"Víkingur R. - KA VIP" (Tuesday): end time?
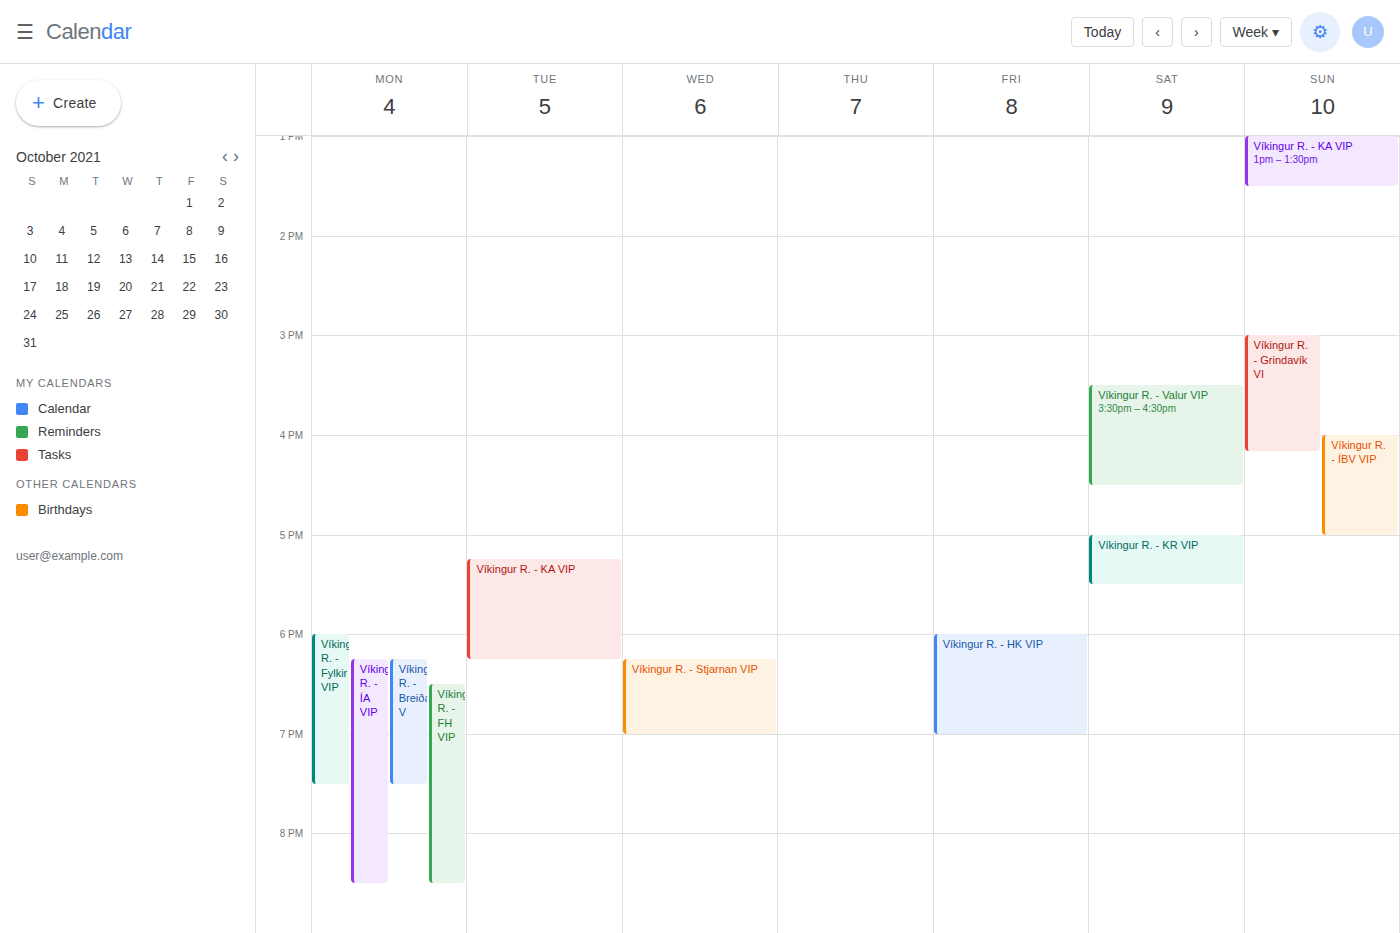
6:15 PM